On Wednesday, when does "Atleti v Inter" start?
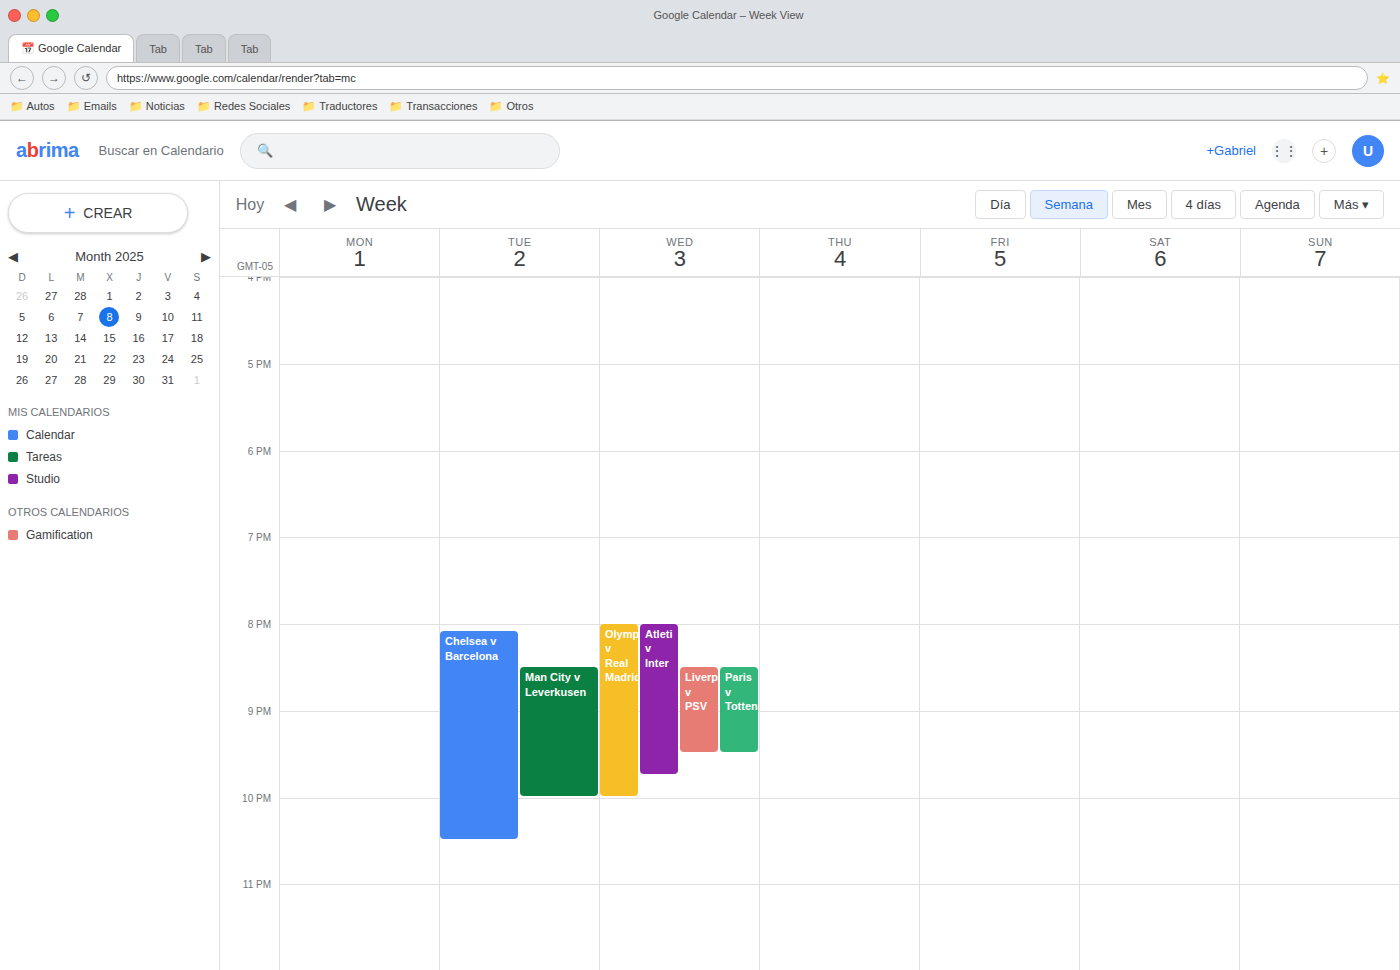
20:00